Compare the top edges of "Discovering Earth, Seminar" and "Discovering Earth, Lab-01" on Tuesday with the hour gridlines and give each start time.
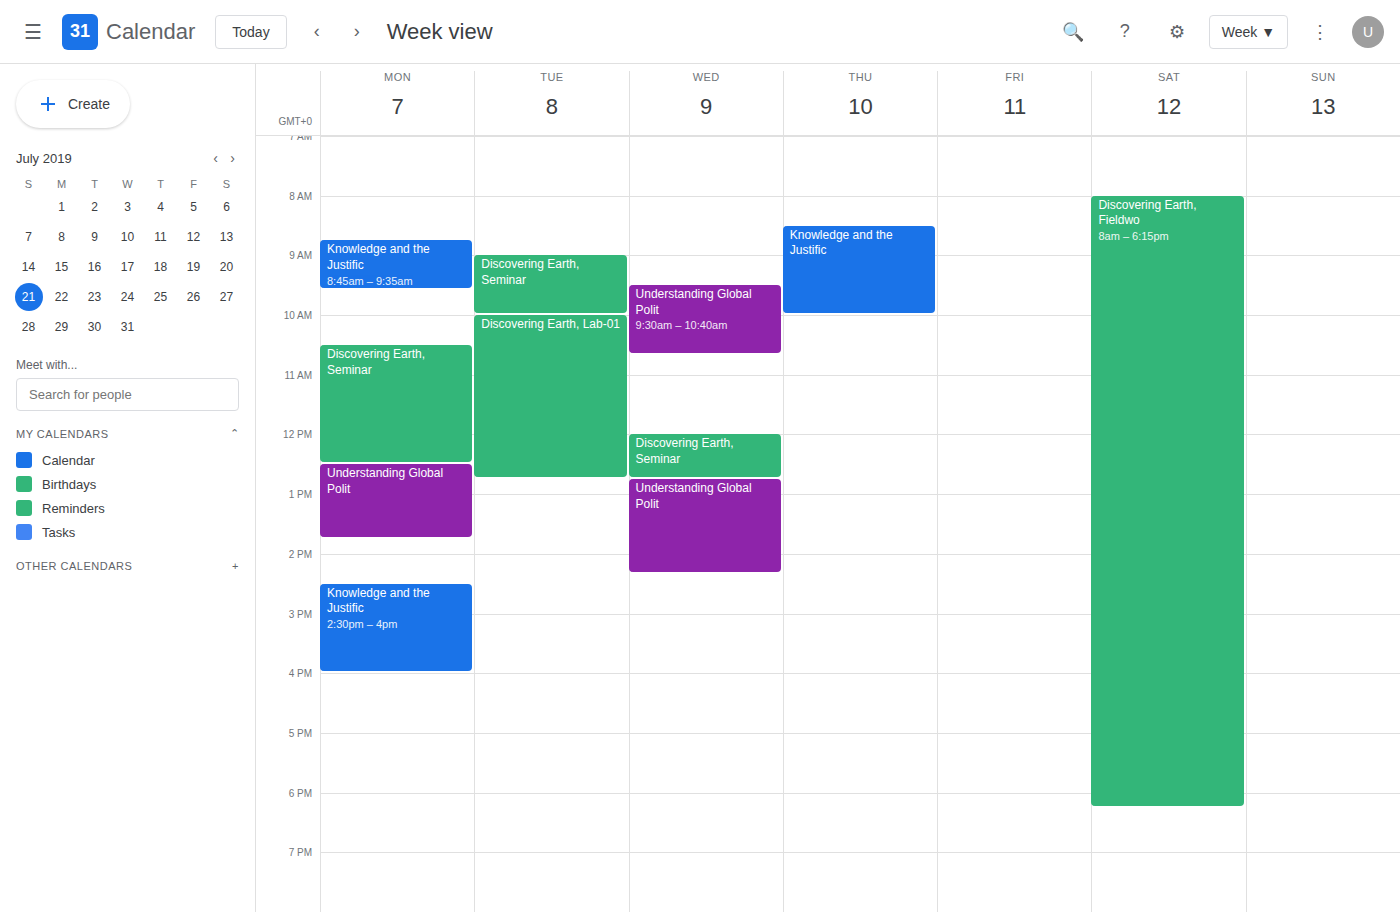
"Discovering Earth, Seminar": 9:00 AM, exactly on the 9 AM line. "Discovering Earth, Lab-01": 10:00 AM, exactly on the 10 AM line.